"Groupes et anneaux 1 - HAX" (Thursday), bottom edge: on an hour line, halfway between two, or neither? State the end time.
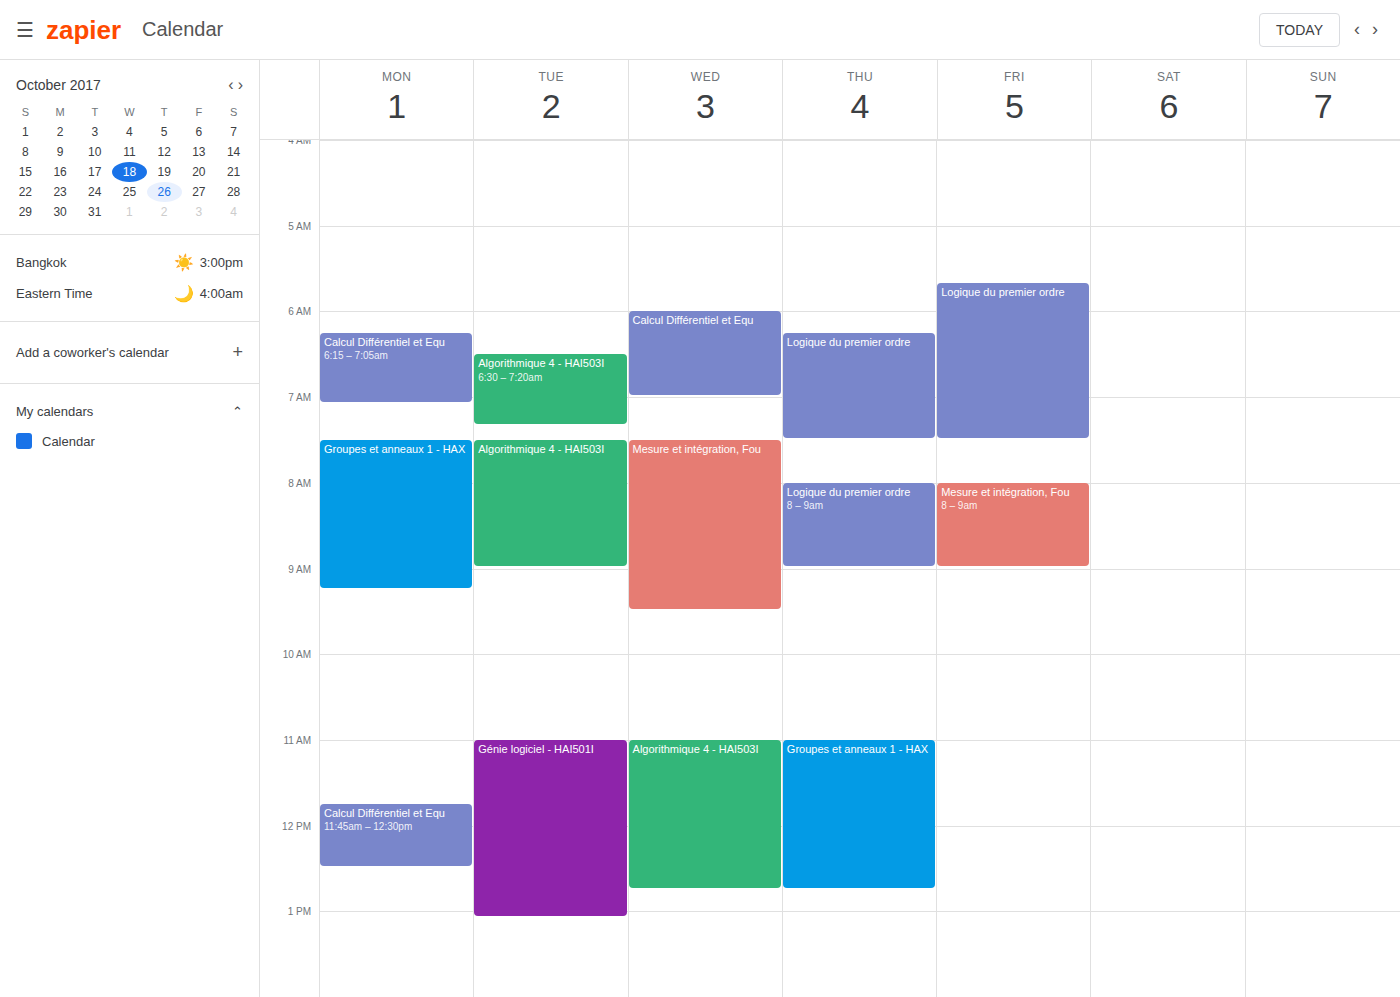
12:45 PM -- neither: three quarters of the way from the 12 PM line to the 1 PM line.